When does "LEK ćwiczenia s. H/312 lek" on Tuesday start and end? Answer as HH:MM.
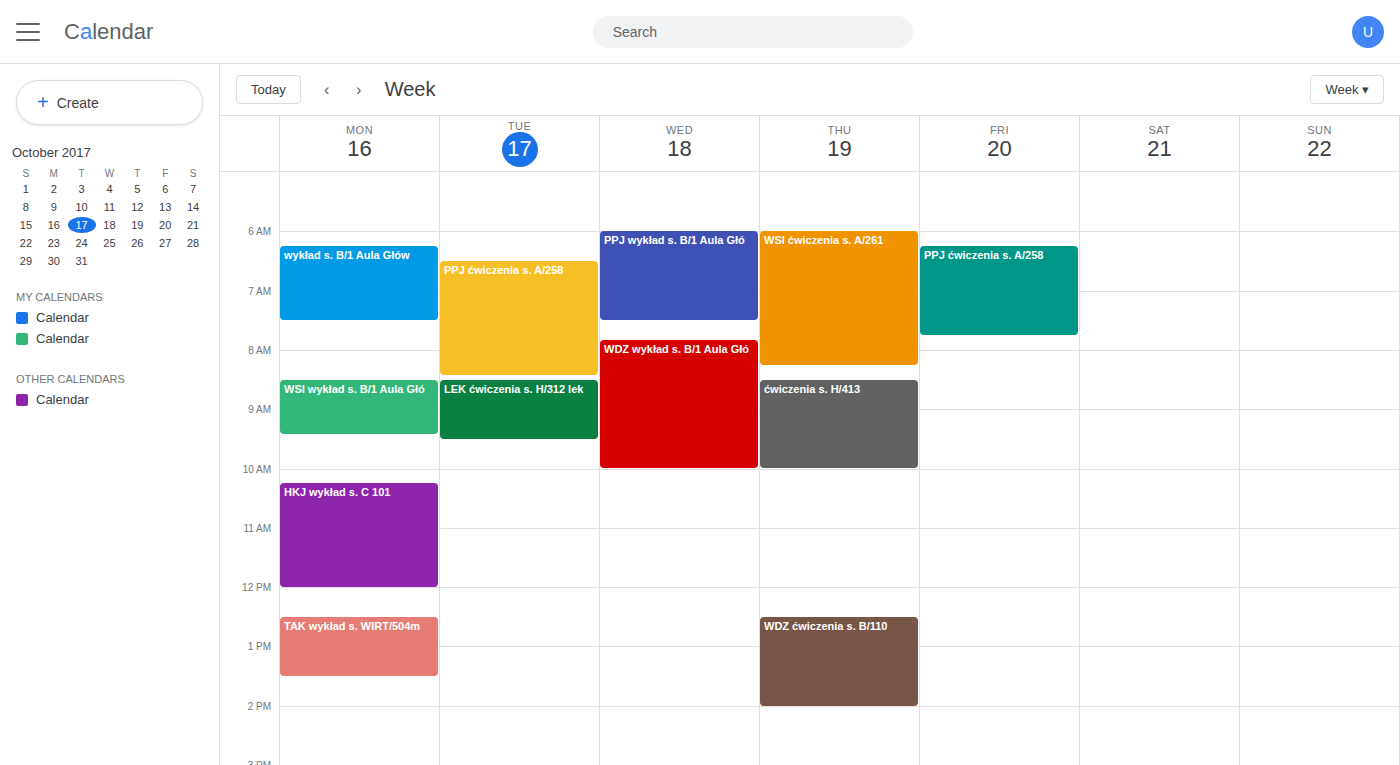
08:30 to 09:30